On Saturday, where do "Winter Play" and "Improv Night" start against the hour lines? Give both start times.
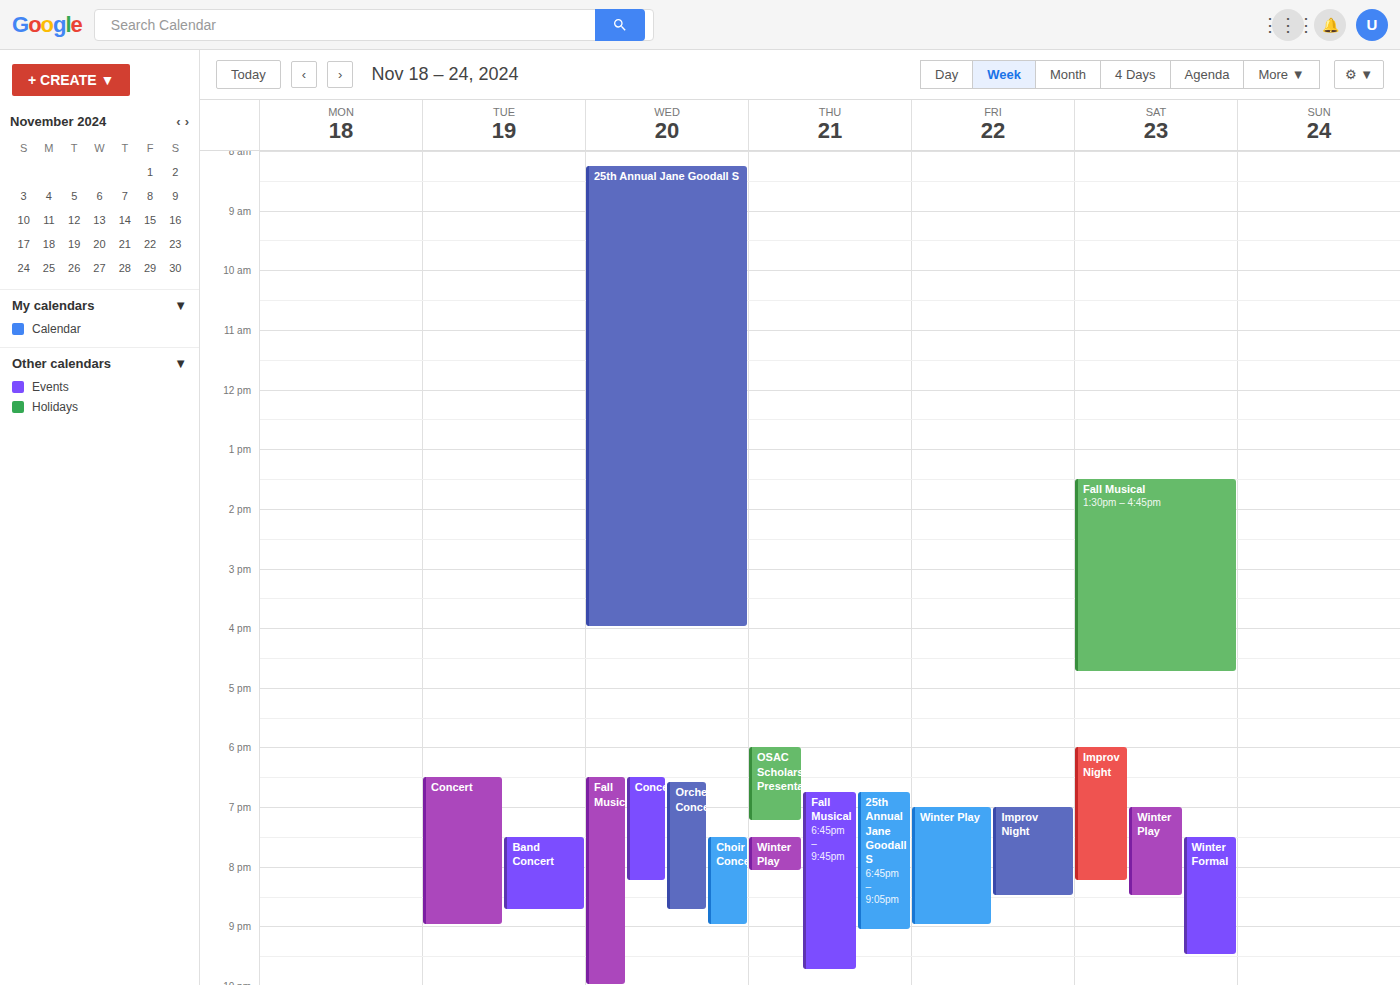
"Winter Play": 7:00 PM, exactly on the 7 PM line. "Improv Night": 6:00 PM, exactly on the 6 PM line.